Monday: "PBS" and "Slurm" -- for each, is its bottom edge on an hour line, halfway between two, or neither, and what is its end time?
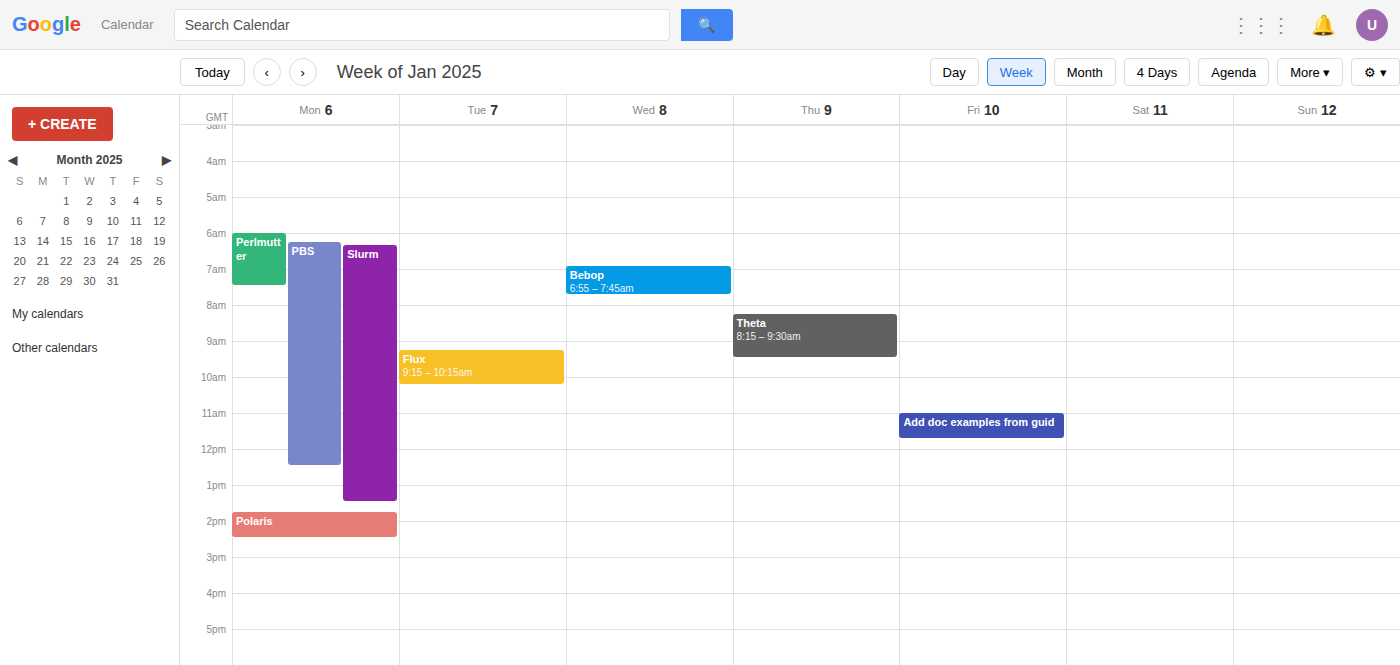
"PBS": 12:30 PM, halfway between the 12 PM and 1 PM lines. "Slurm": 1:30 PM, halfway between the 1 PM and 2 PM lines.